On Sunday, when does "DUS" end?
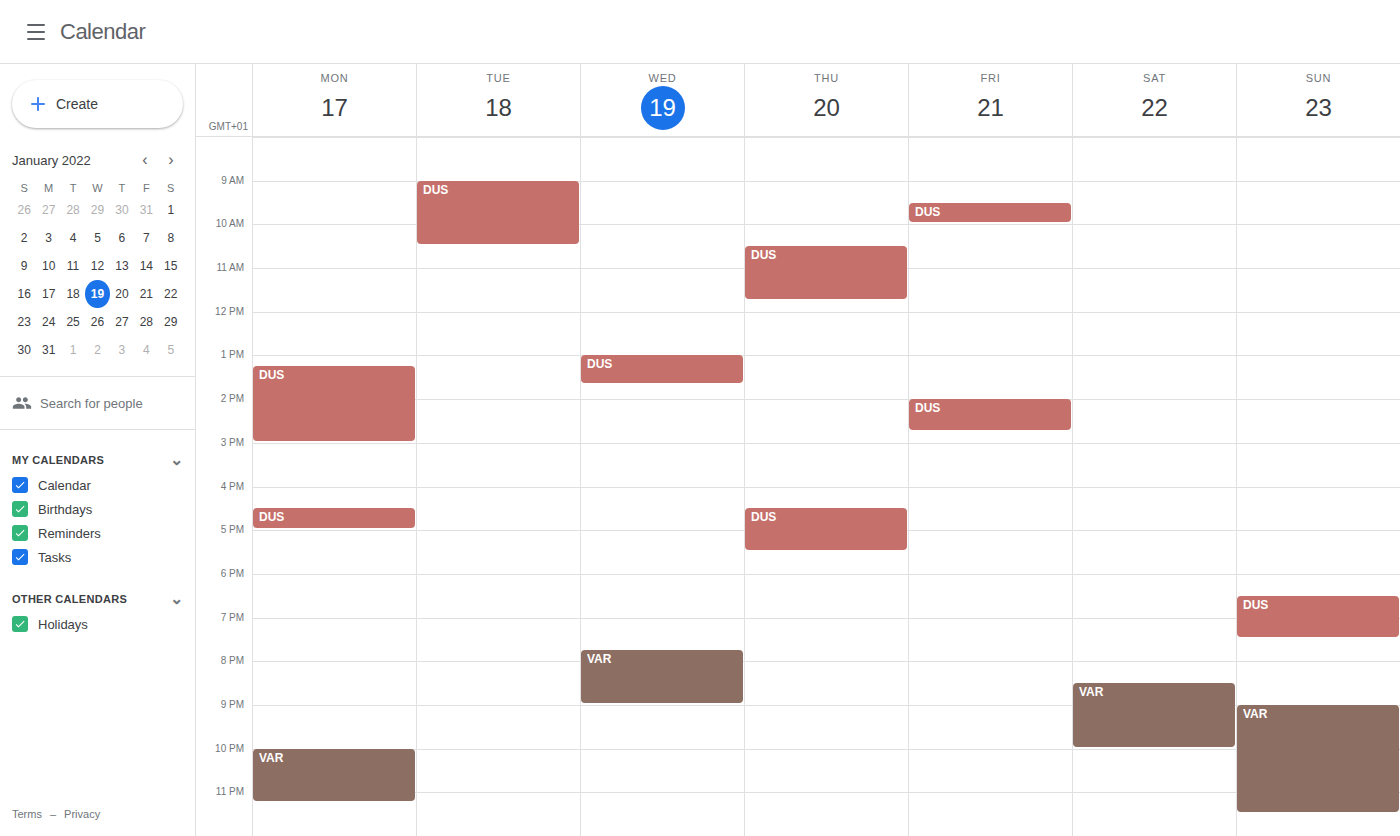
7:30 PM